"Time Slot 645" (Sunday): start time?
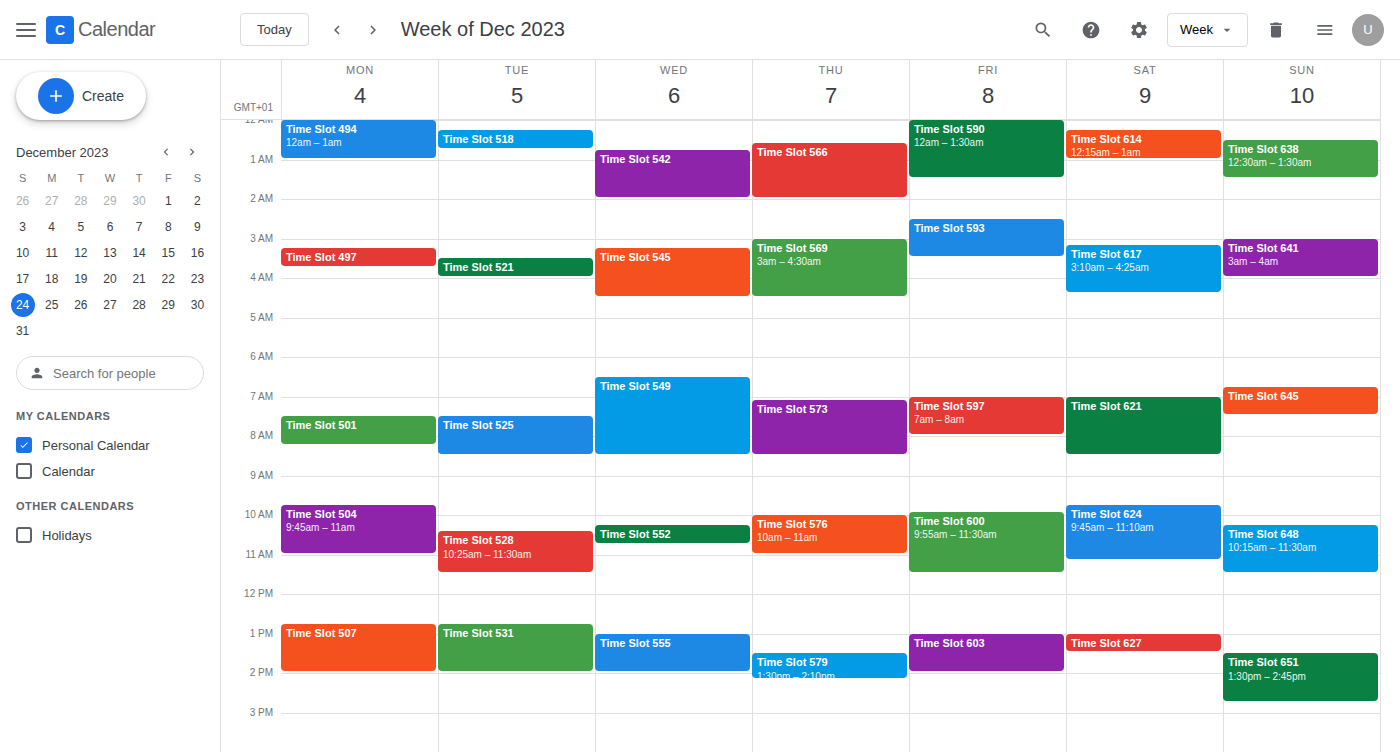
06:45